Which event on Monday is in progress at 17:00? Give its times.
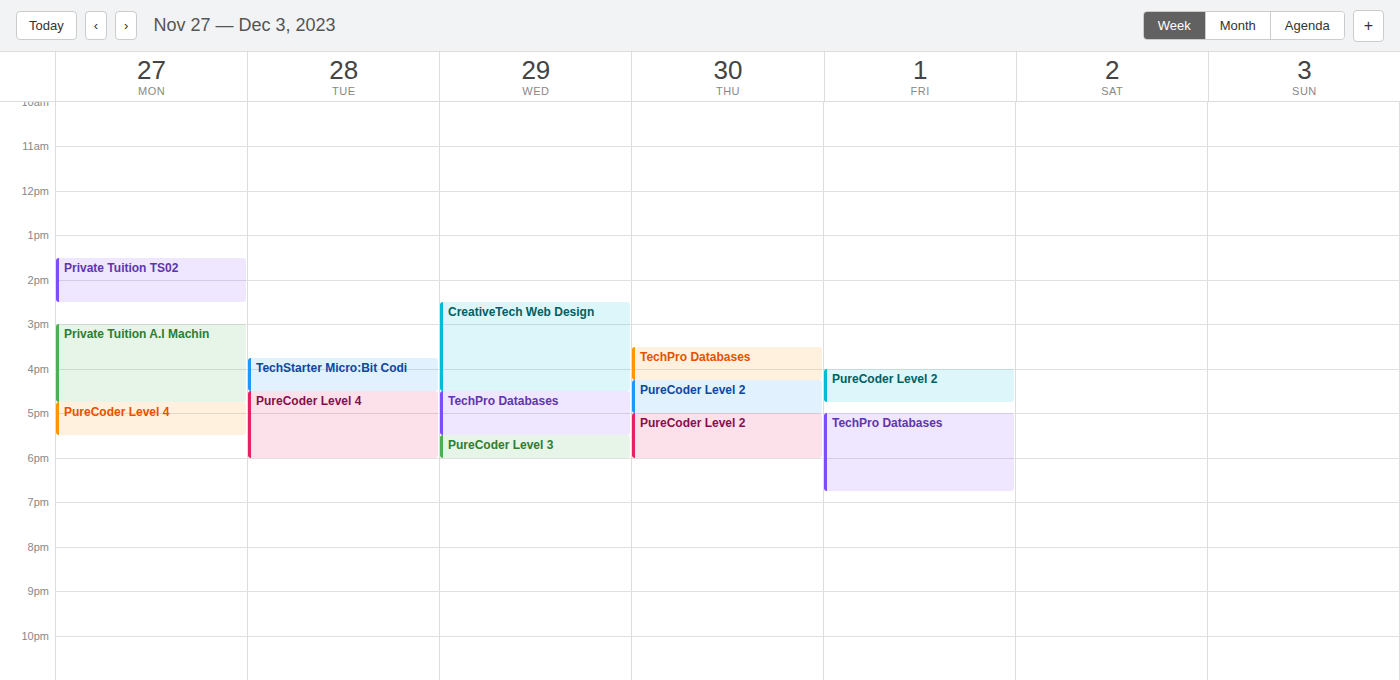
"PureCoder Level 4", 16:45 to 17:30